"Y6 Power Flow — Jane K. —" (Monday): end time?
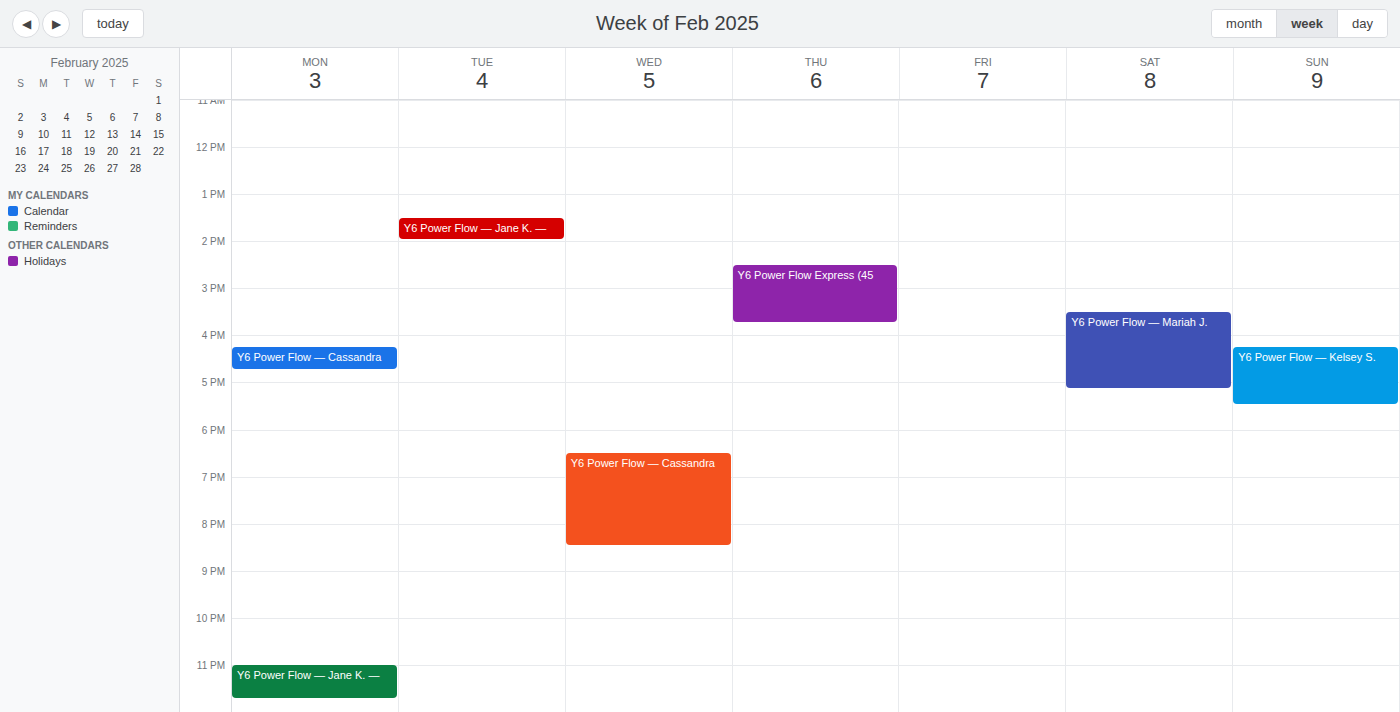
11:45 PM